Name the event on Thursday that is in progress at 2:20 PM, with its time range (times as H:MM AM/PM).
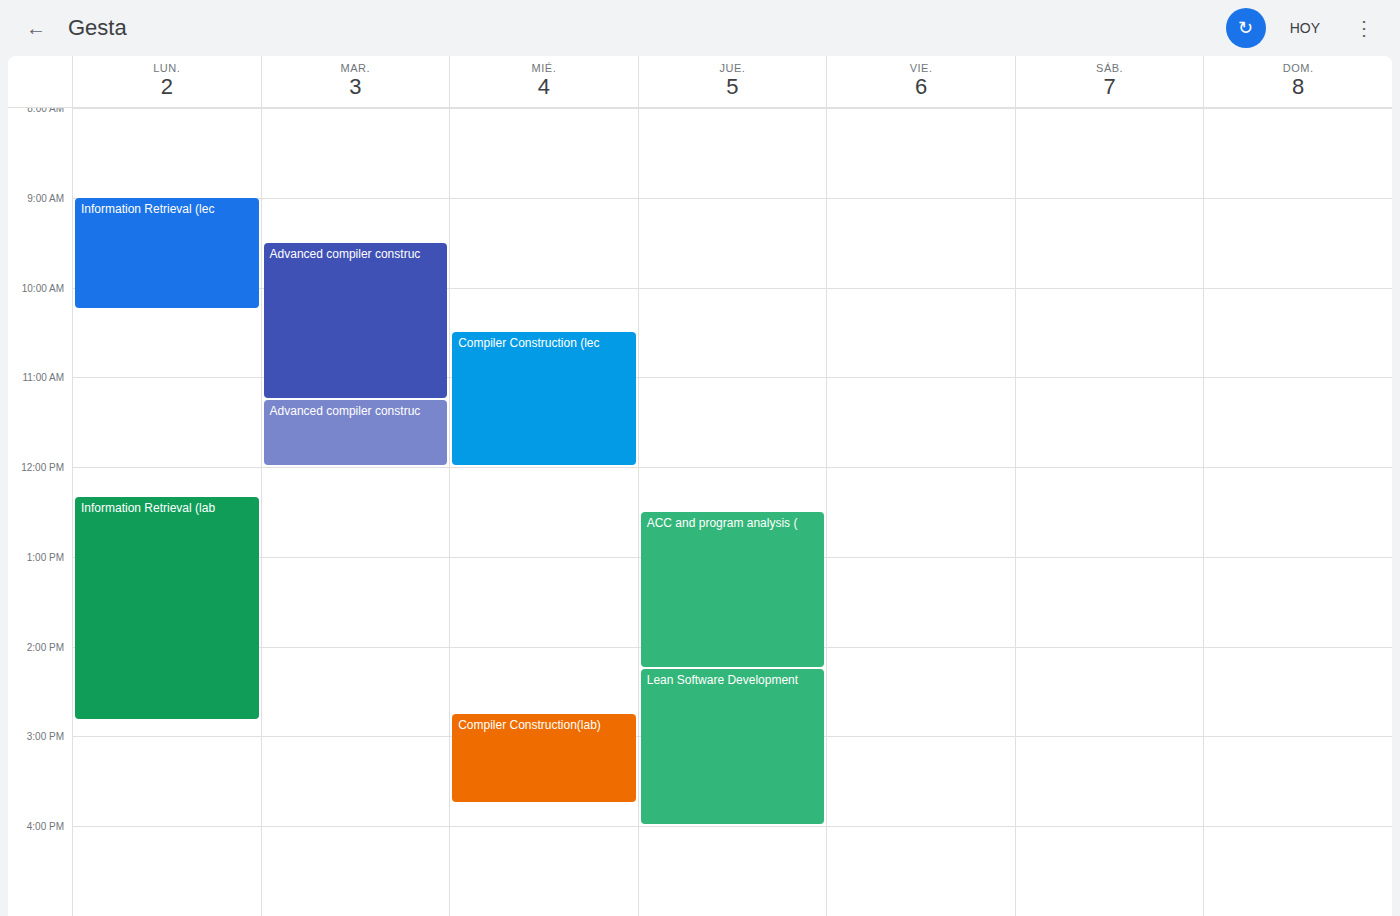
"Lean Software Development", 2:15 PM to 4:00 PM